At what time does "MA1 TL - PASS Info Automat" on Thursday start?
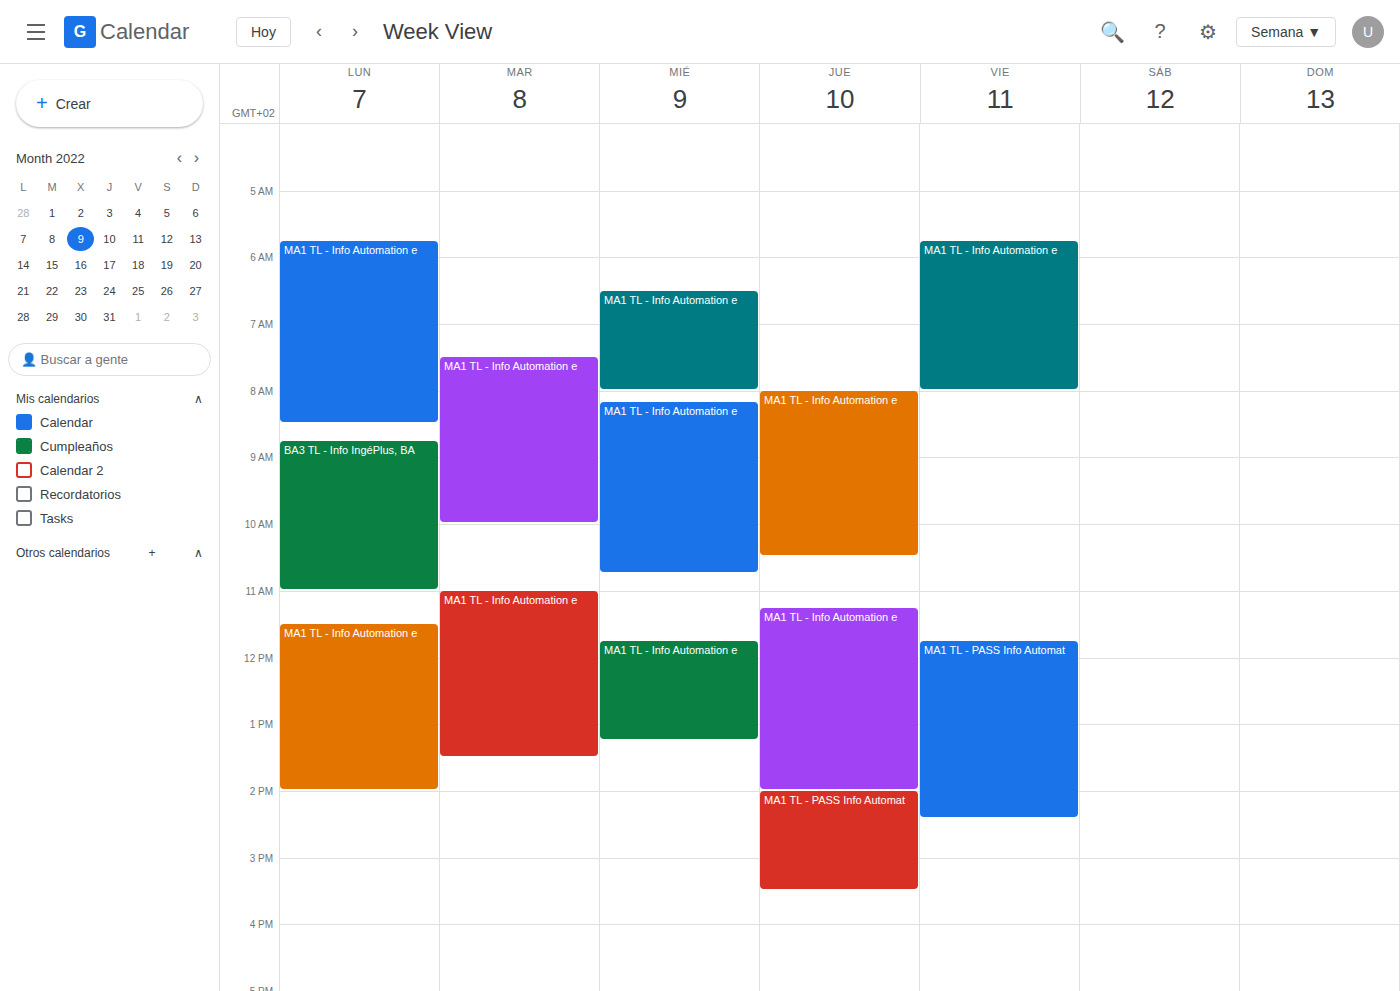
2:00 PM